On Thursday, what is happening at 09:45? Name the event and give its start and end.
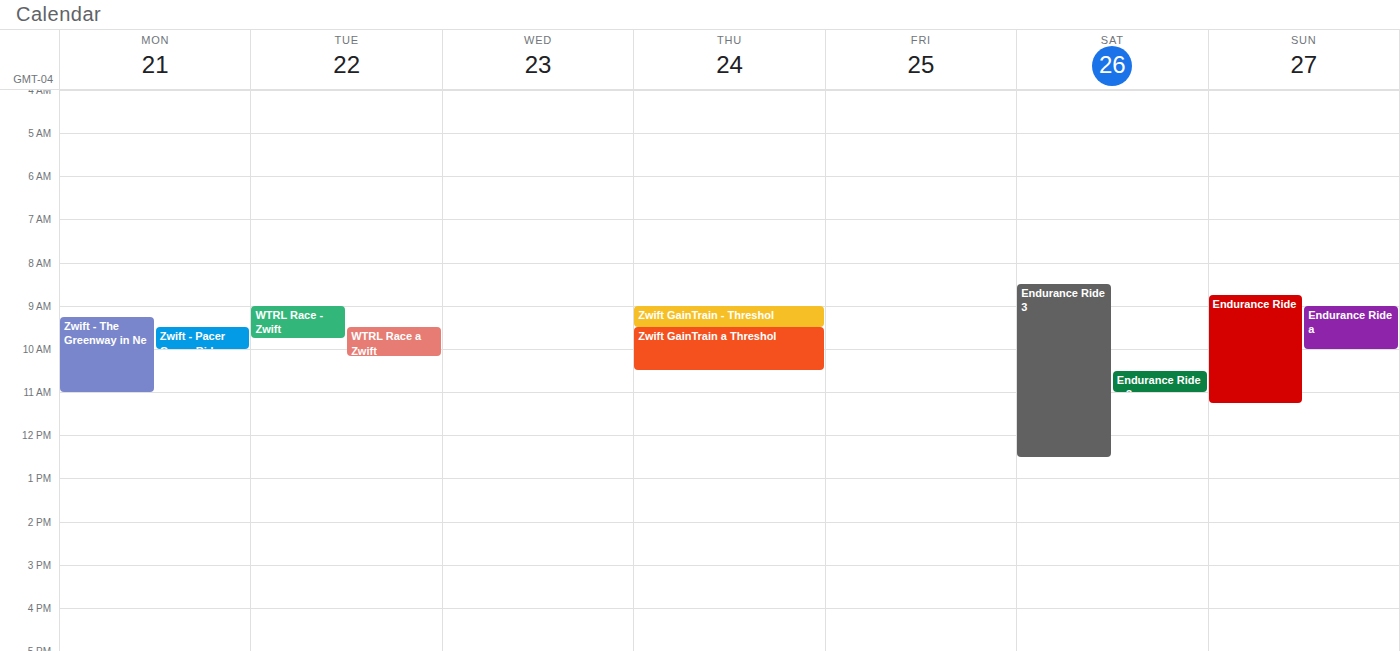
"Zwift GainTrain a Threshol", 09:30 to 10:30